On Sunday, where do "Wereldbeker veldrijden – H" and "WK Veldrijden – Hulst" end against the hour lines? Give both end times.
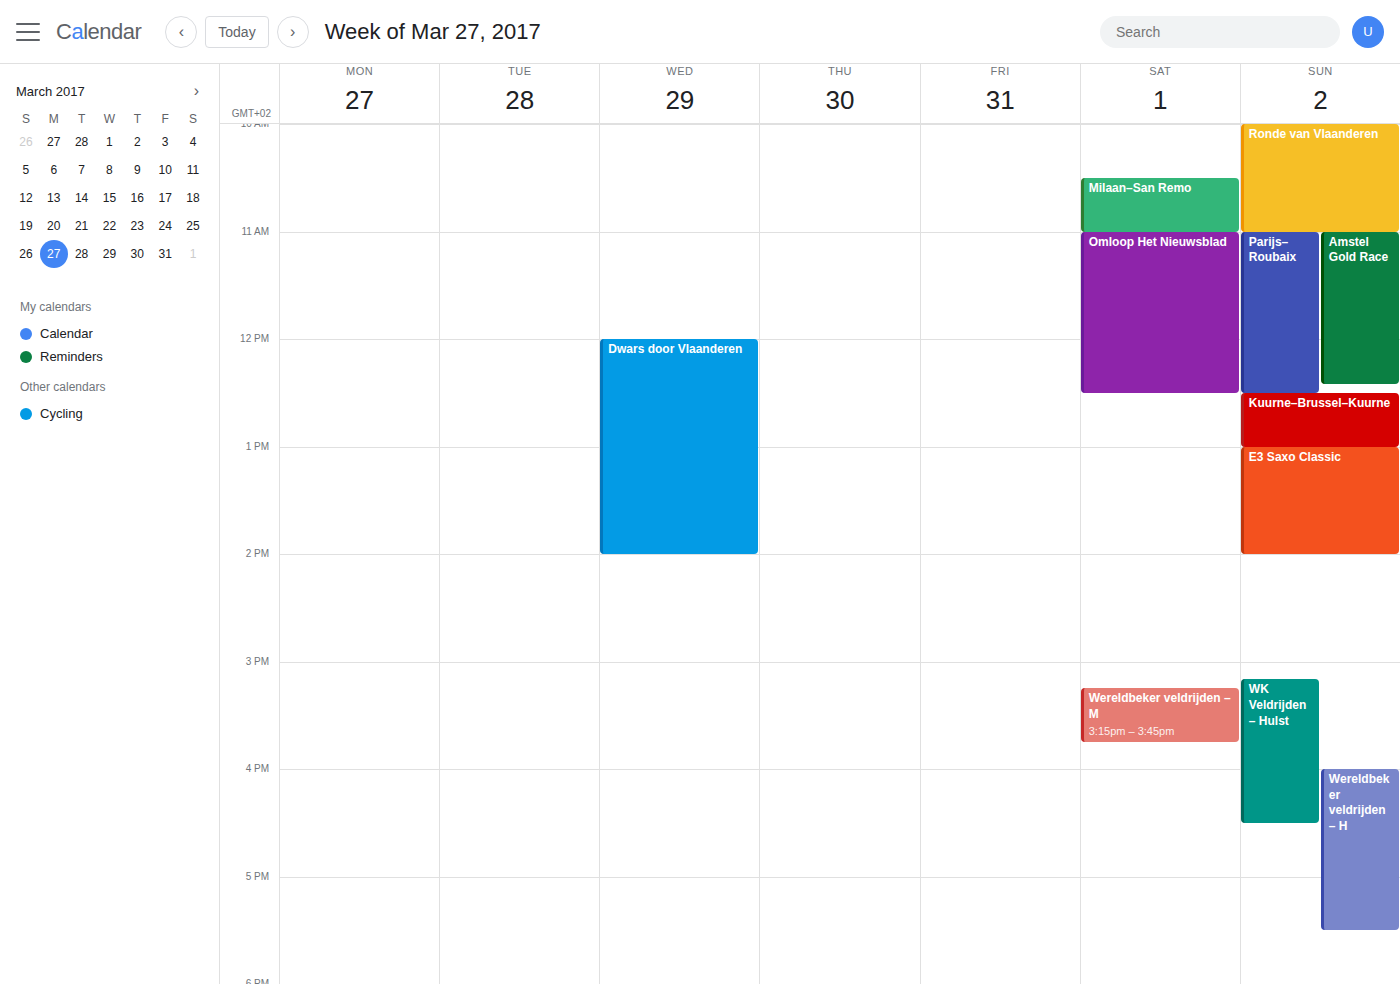
"Wereldbeker veldrijden – H": 5:30 PM, halfway between the 5 PM and 6 PM lines. "WK Veldrijden – Hulst": 4:30 PM, halfway between the 4 PM and 5 PM lines.